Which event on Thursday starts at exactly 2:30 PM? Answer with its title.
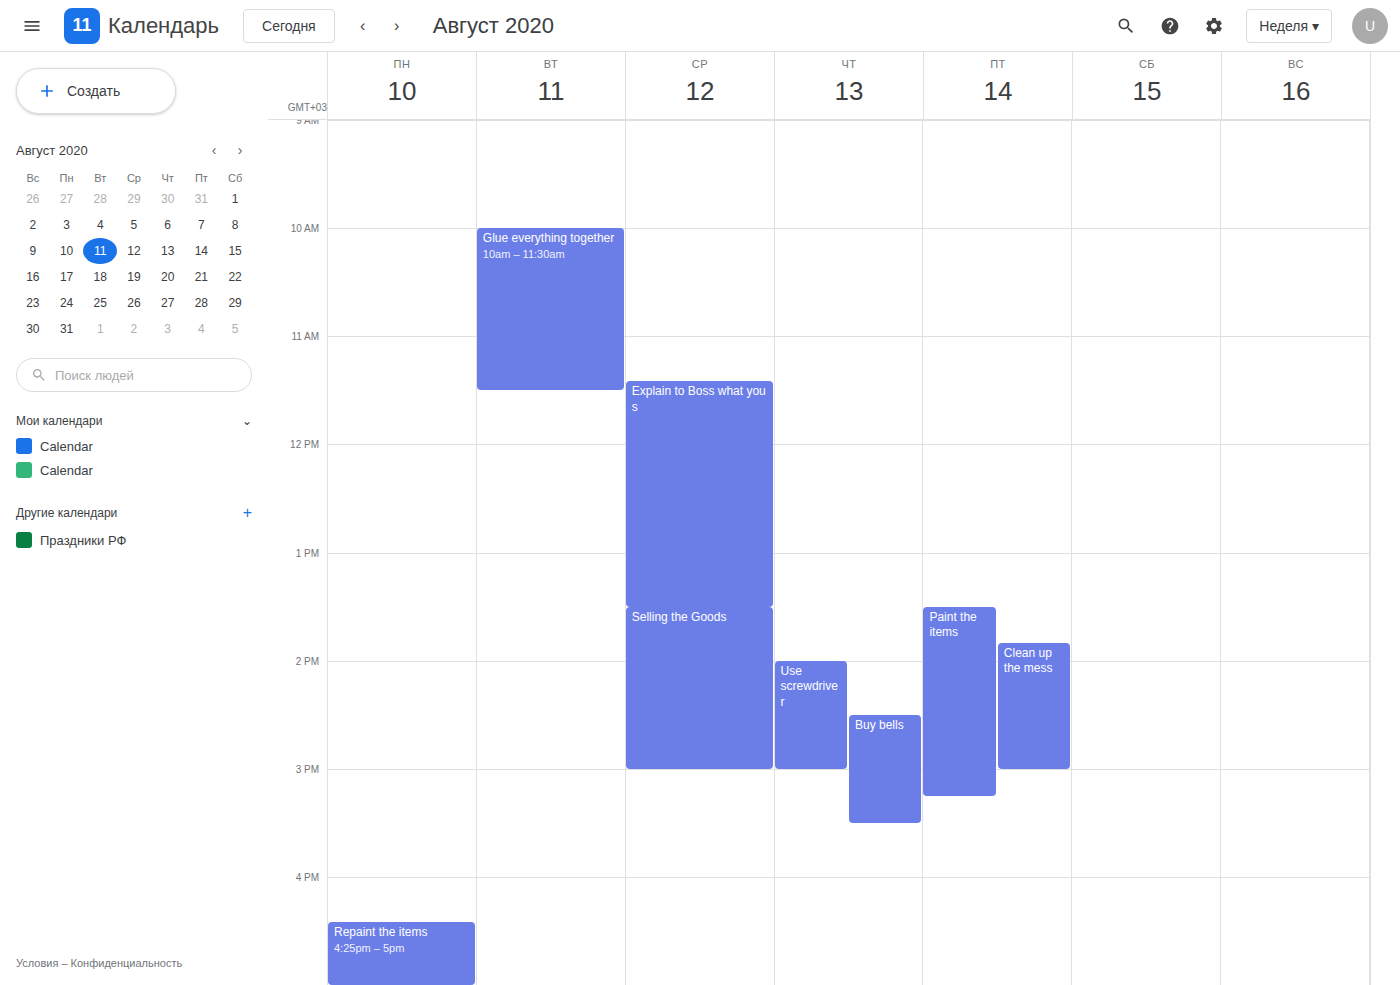
"Buy bells"